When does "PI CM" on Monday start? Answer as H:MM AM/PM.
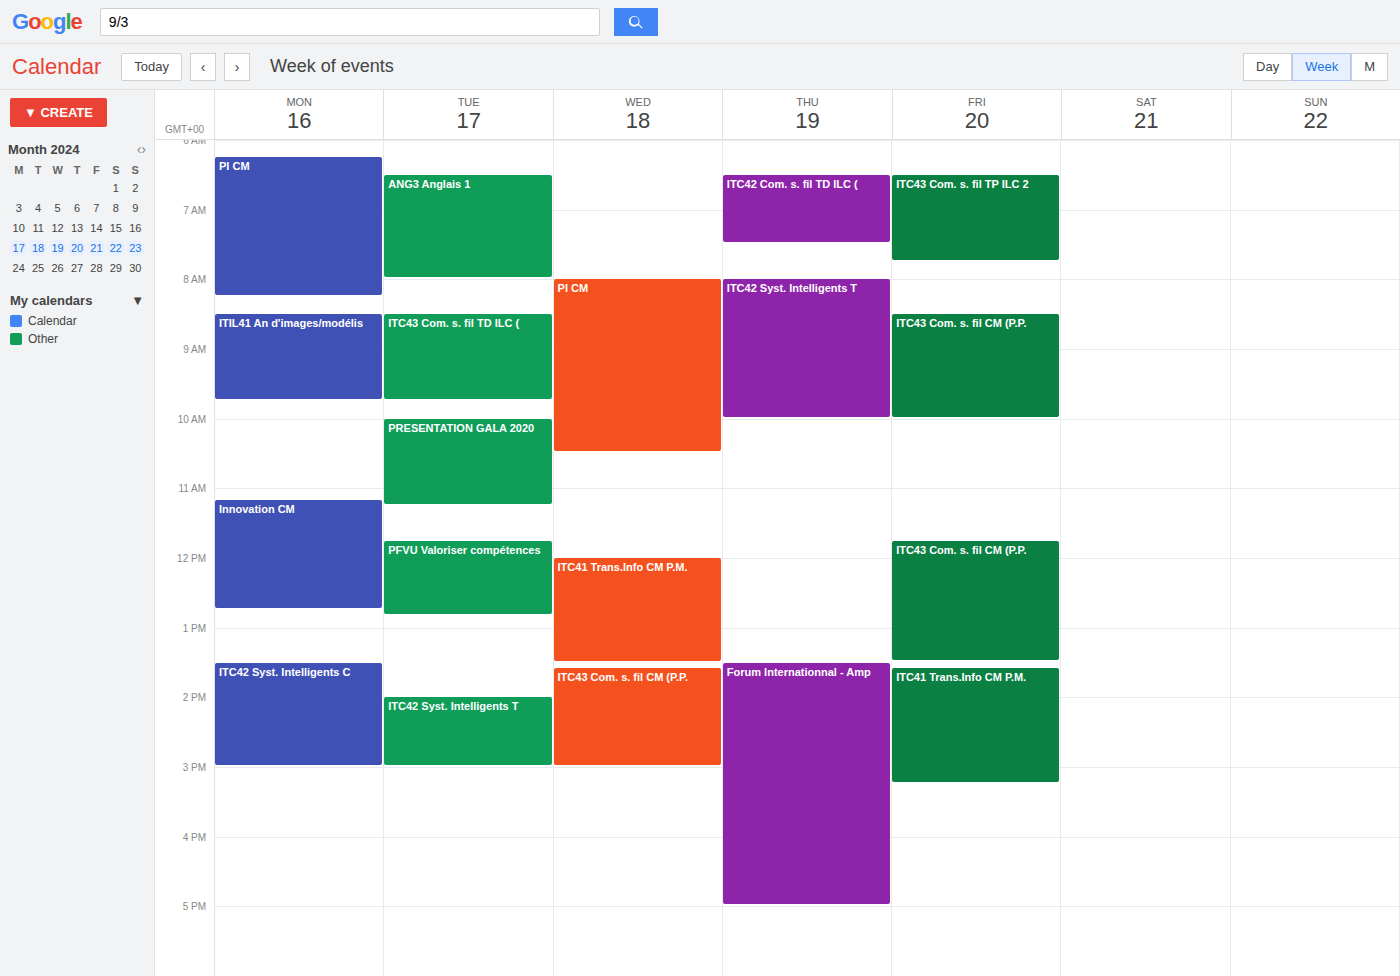
6:15 AM